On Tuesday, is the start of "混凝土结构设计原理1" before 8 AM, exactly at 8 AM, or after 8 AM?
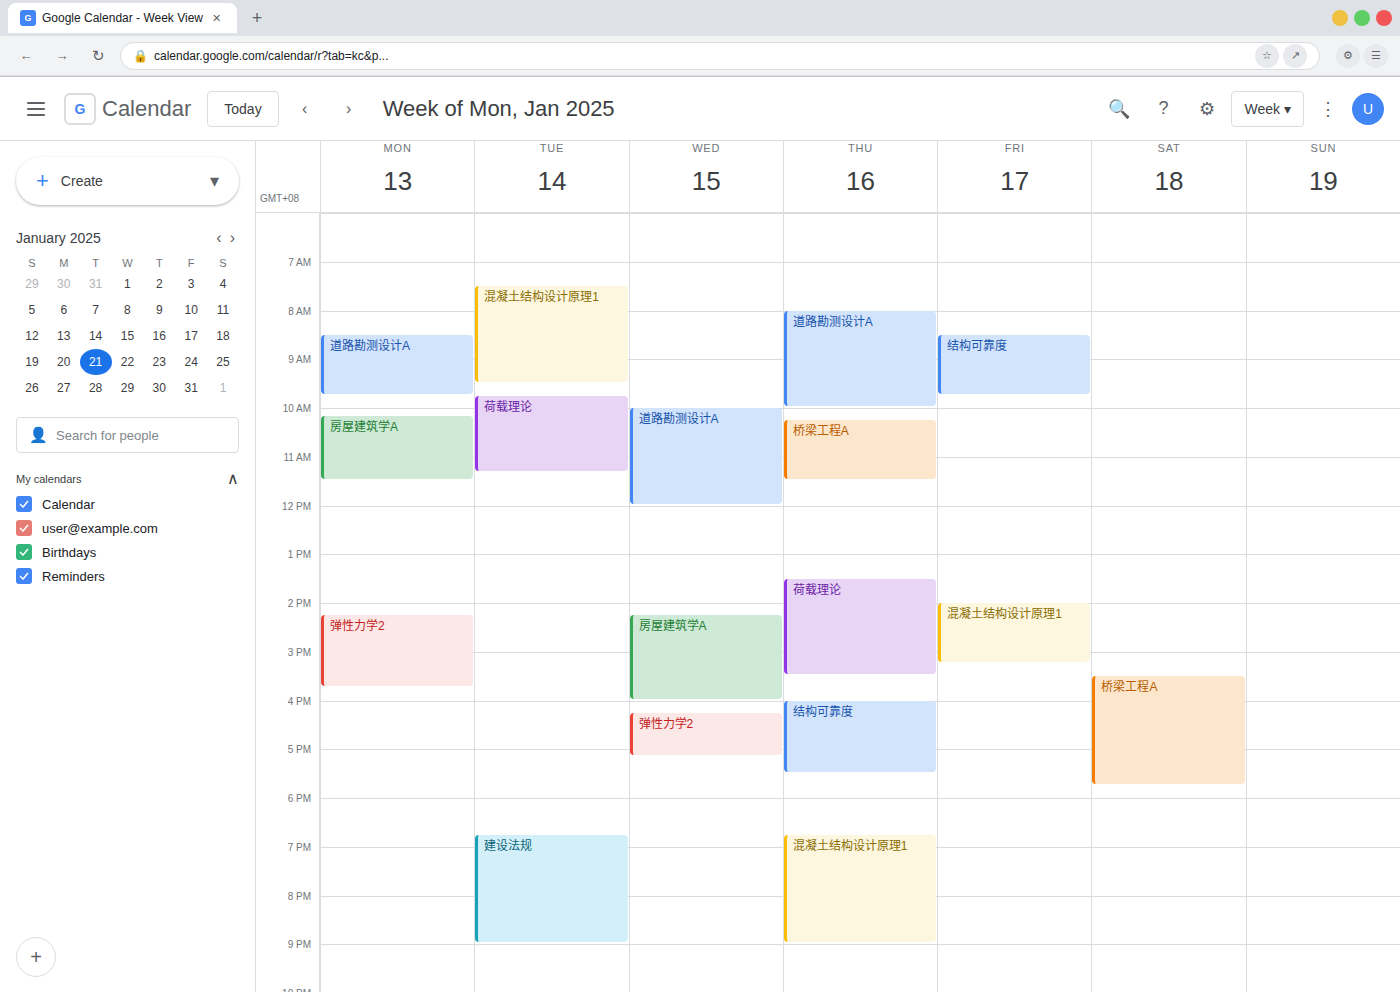
7:30 AM -- before 8 AM, 30 minutes above the 8 AM line.